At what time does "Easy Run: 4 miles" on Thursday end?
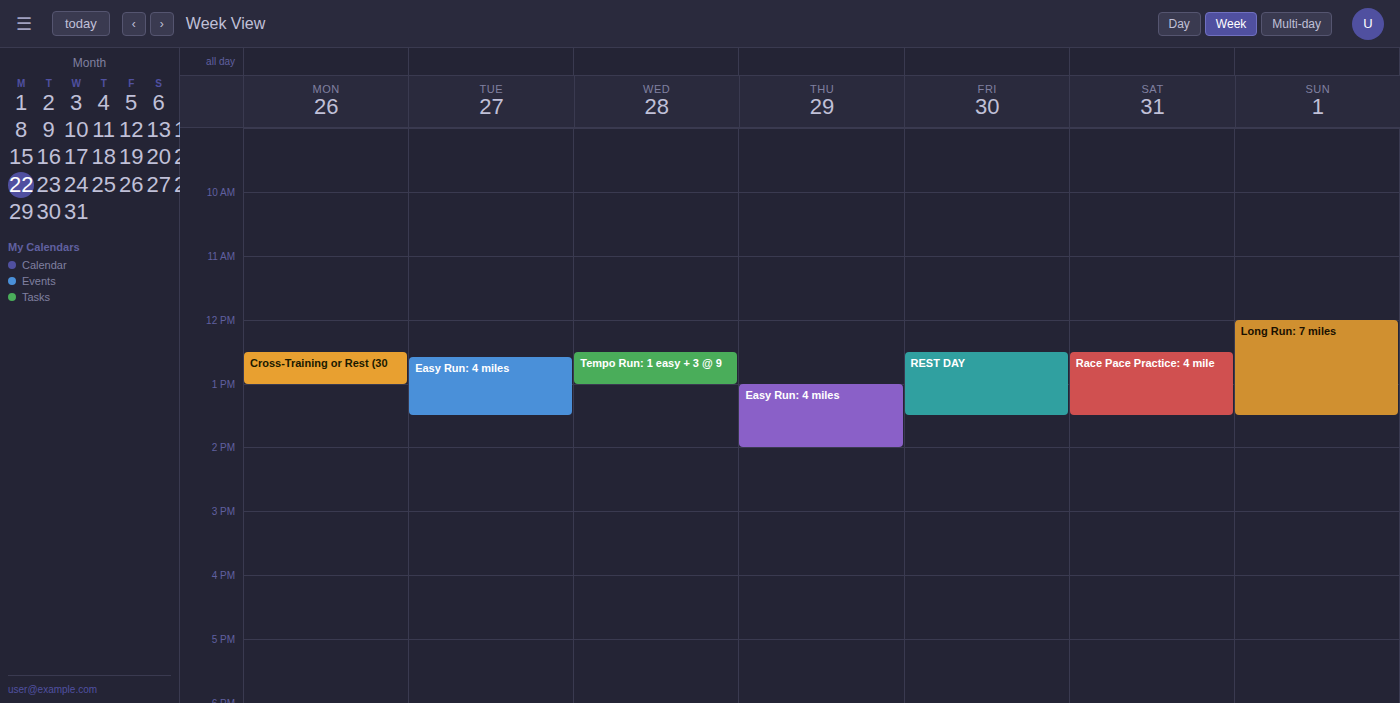
2:00 PM